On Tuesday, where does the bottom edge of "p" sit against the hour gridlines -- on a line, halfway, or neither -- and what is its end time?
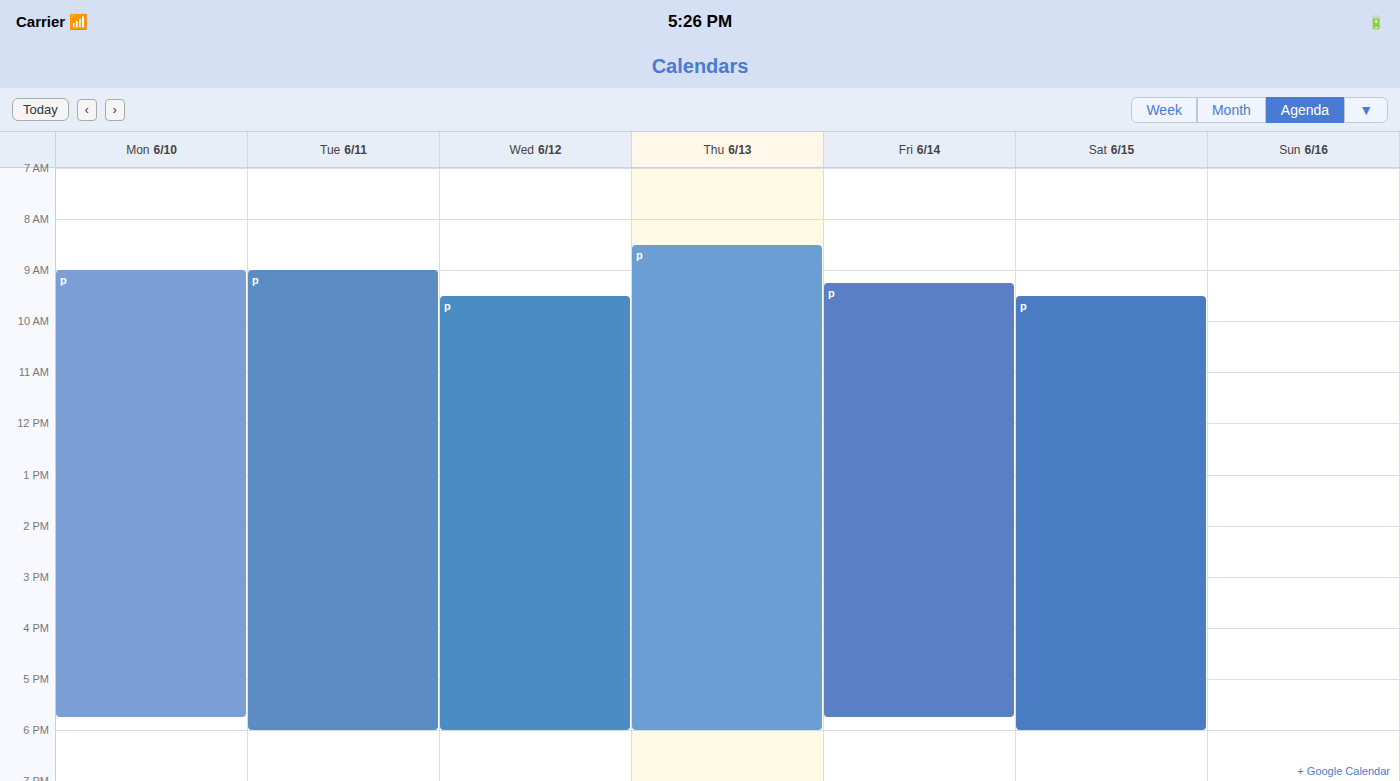
6:00 PM -- exactly on the 6 PM line.